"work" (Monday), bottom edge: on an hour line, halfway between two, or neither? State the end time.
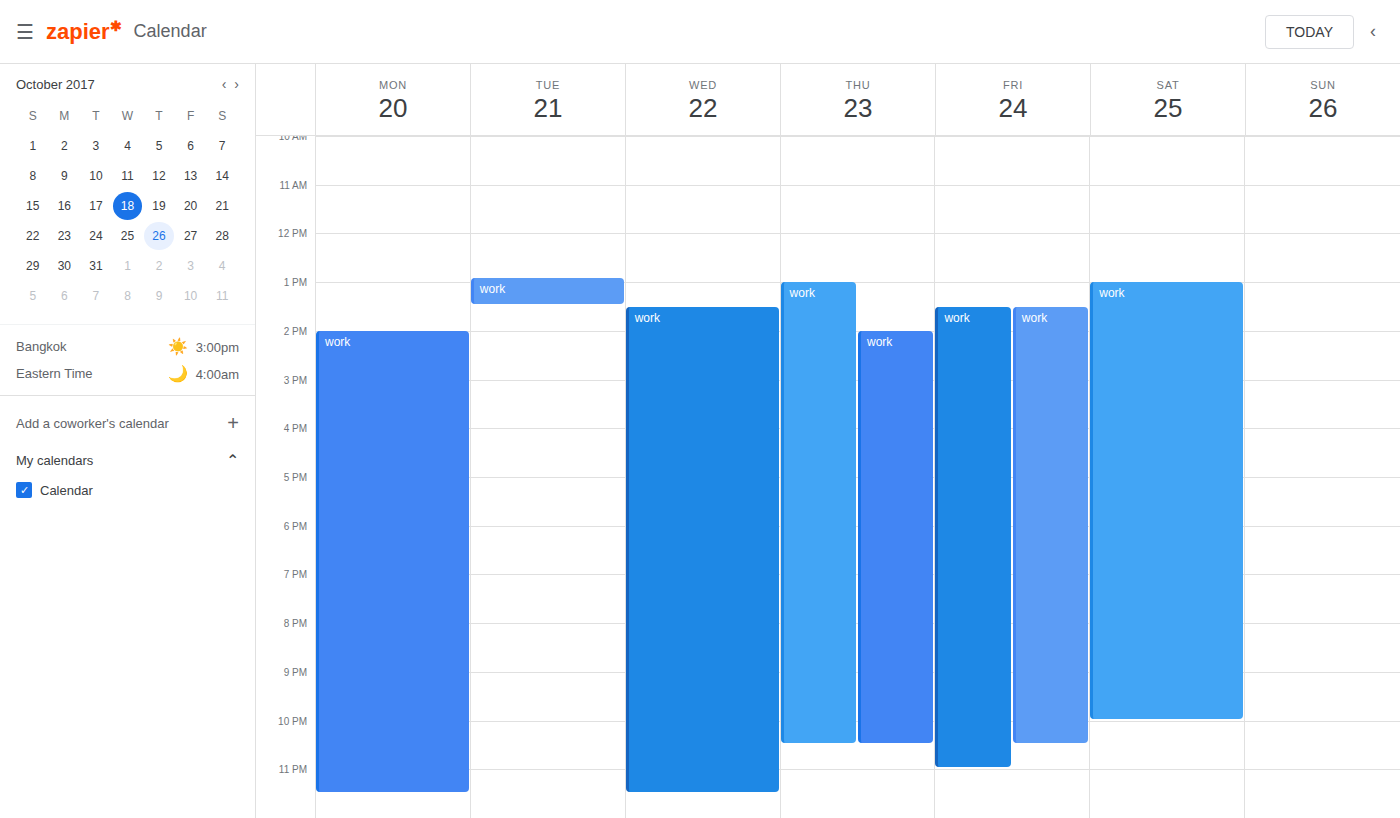
11:30 PM -- halfway between the 11 PM and 12 AM lines.